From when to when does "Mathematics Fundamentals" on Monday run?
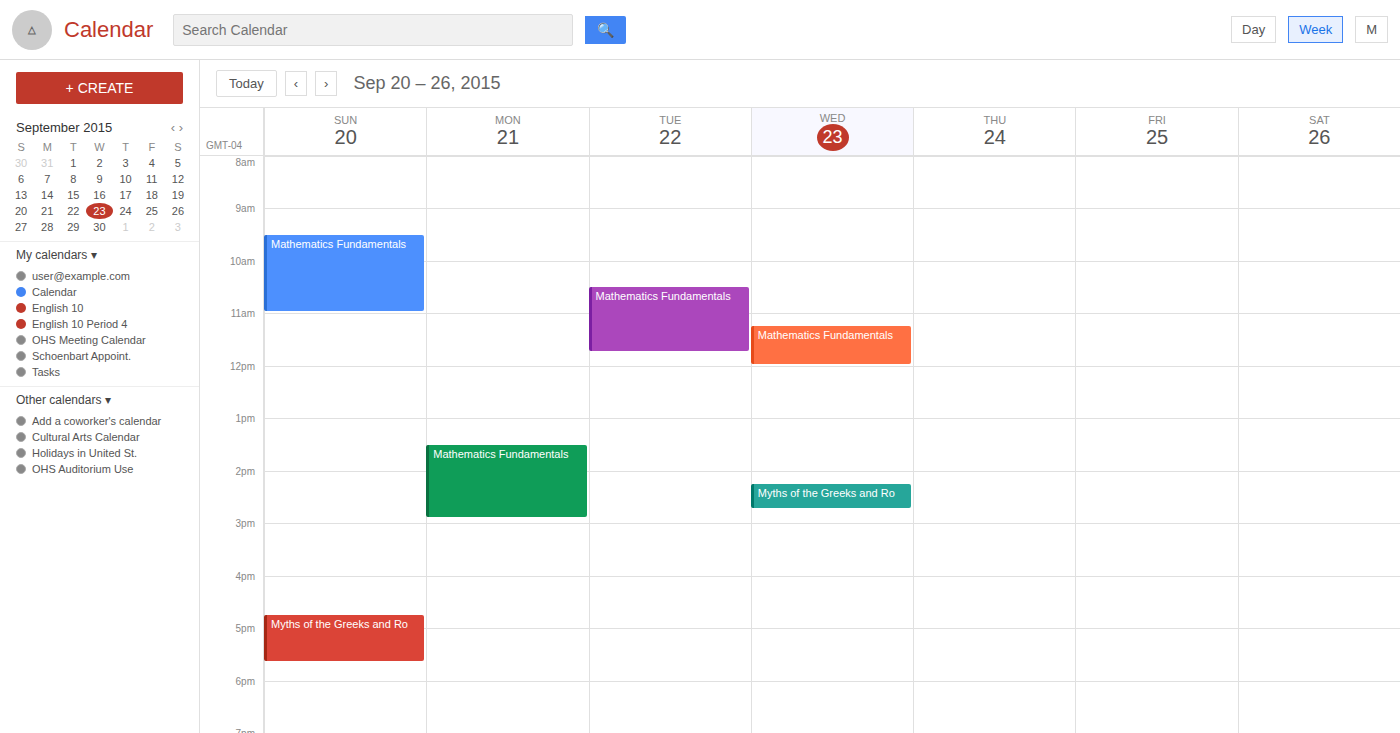
1:30 PM to 2:55 PM